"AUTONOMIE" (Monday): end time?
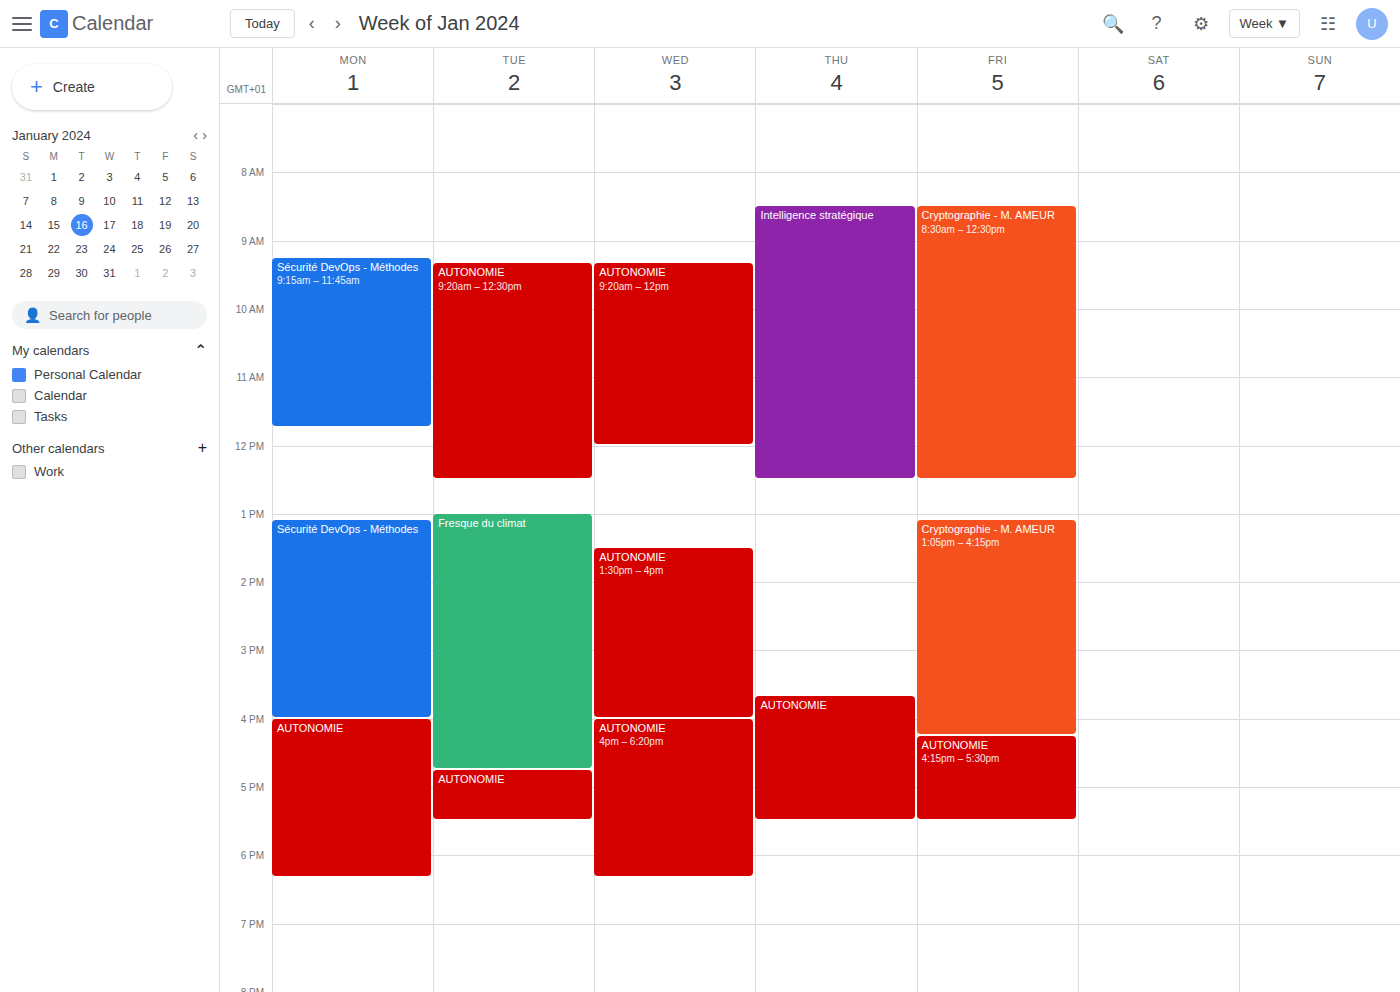
6:20 PM